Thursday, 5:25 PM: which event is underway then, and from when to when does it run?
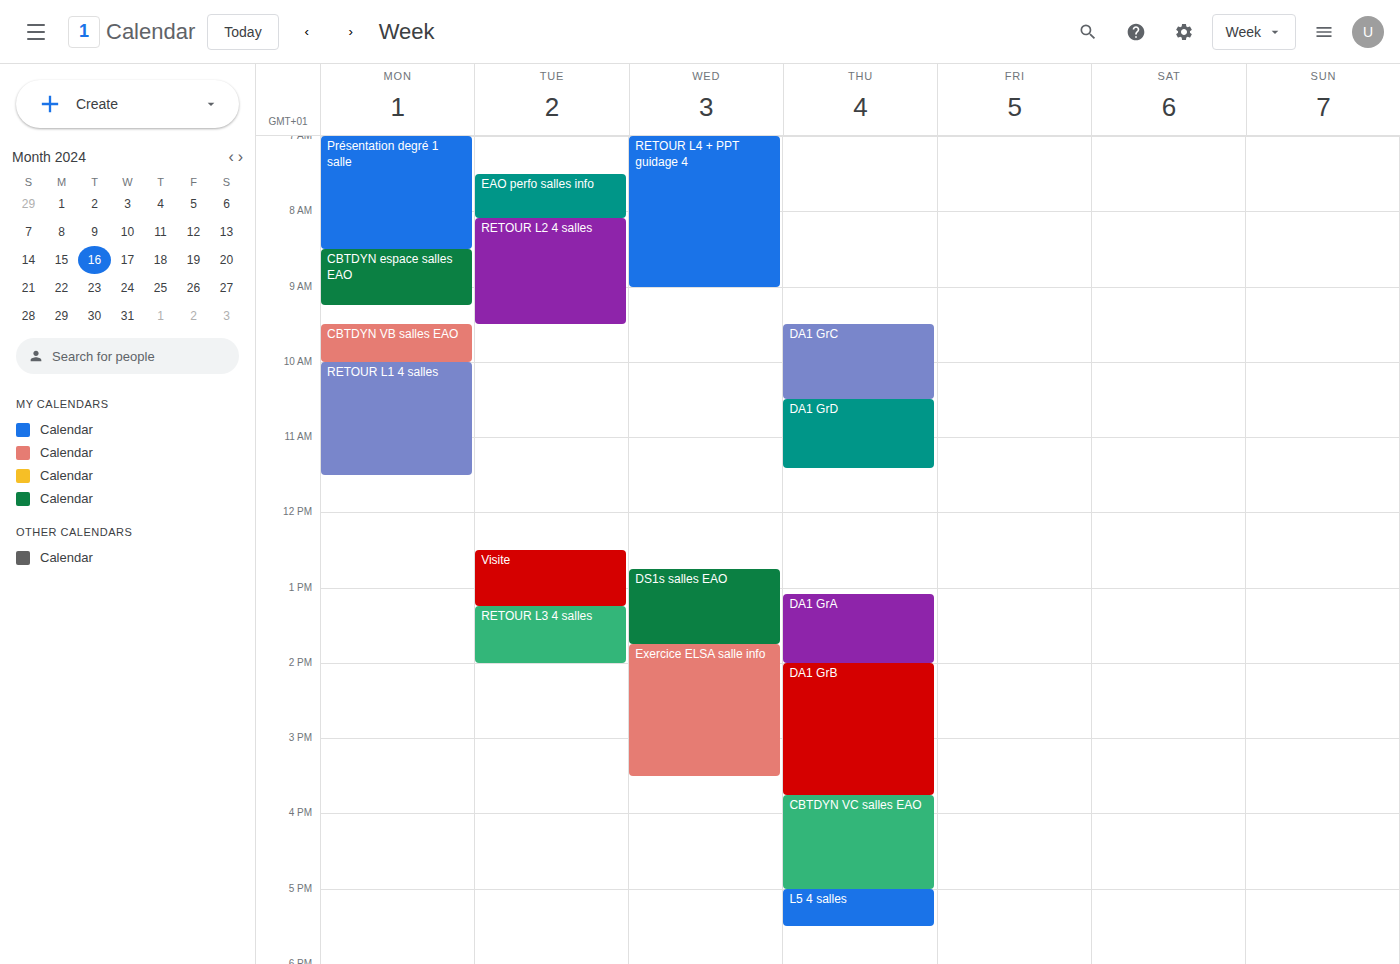
"L5 4 salles", 5:00 PM to 5:30 PM